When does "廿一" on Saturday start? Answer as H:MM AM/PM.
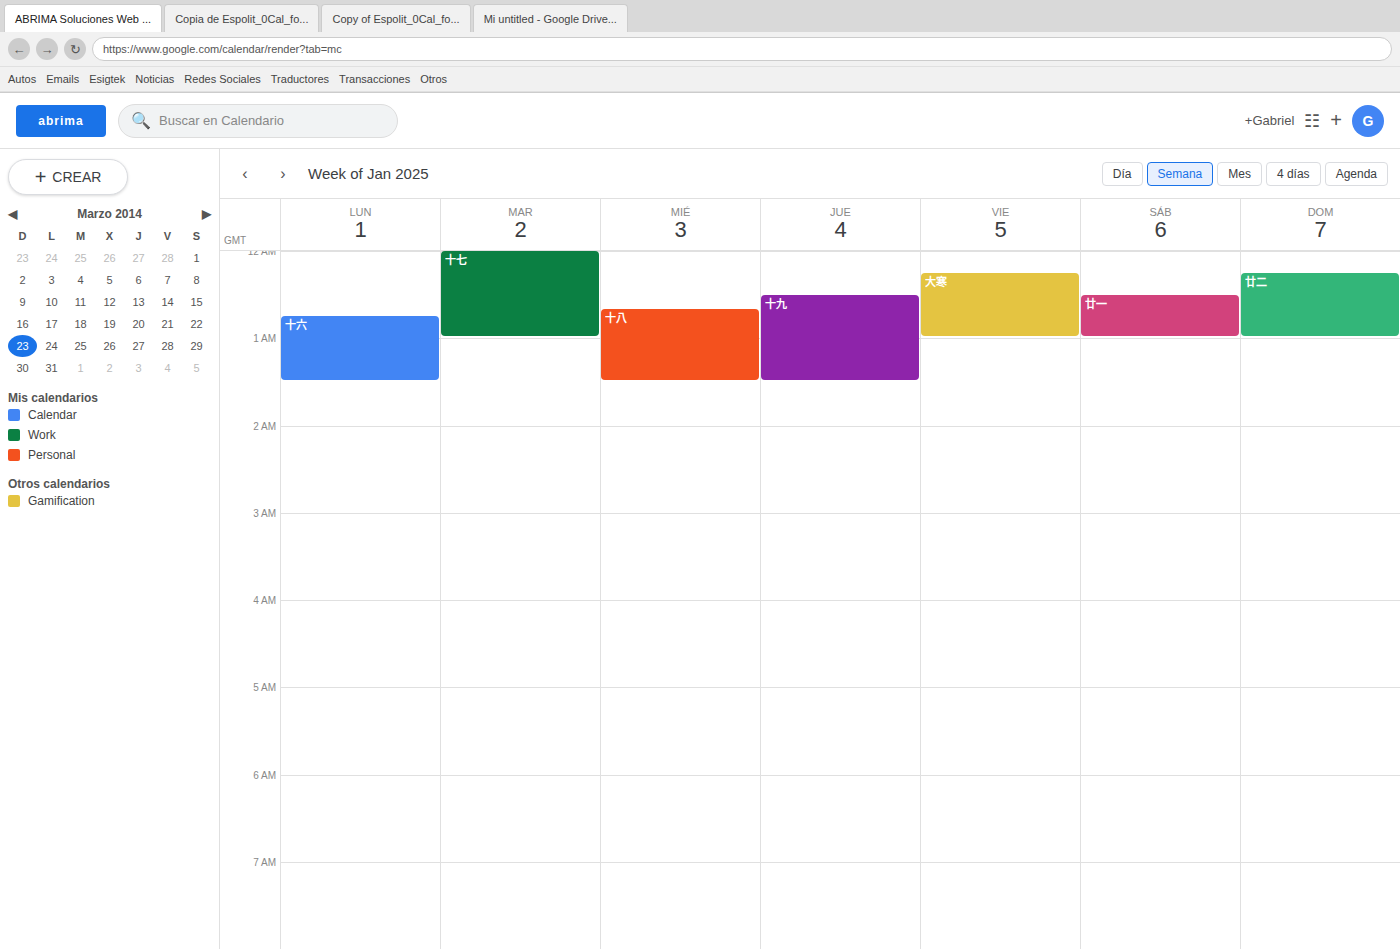
12:30 AM